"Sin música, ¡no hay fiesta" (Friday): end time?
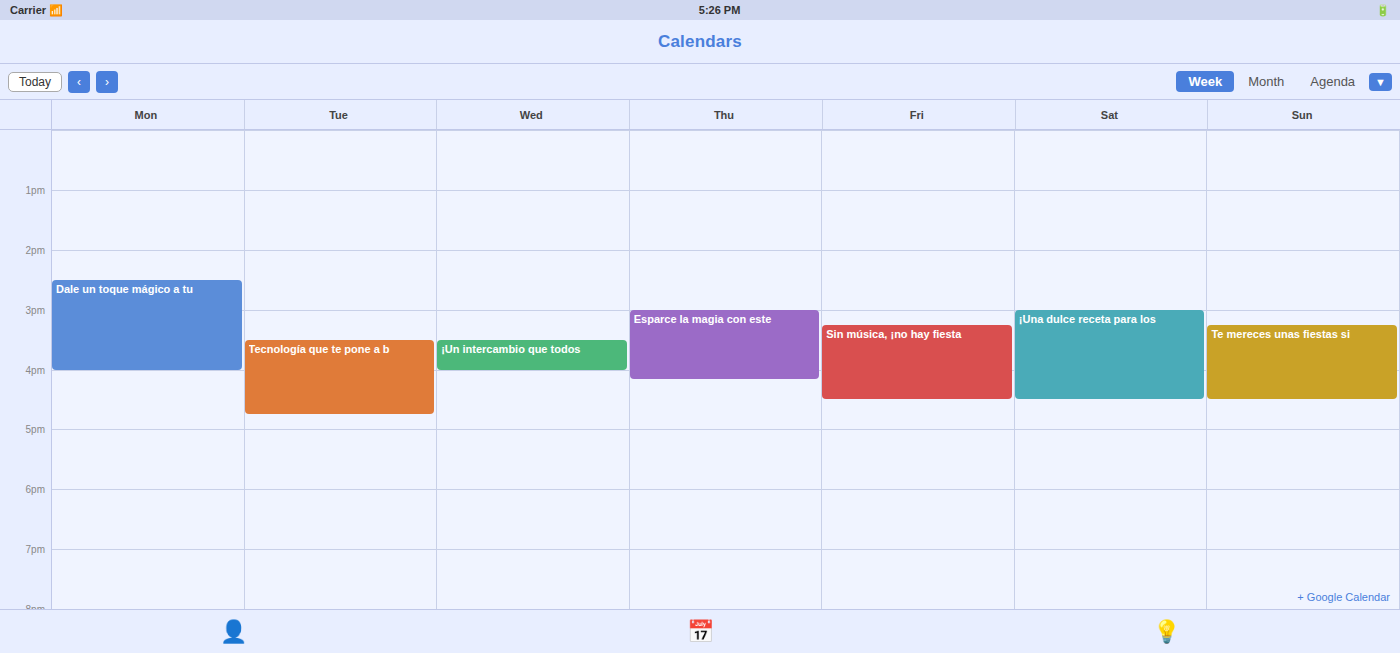
4:30 PM